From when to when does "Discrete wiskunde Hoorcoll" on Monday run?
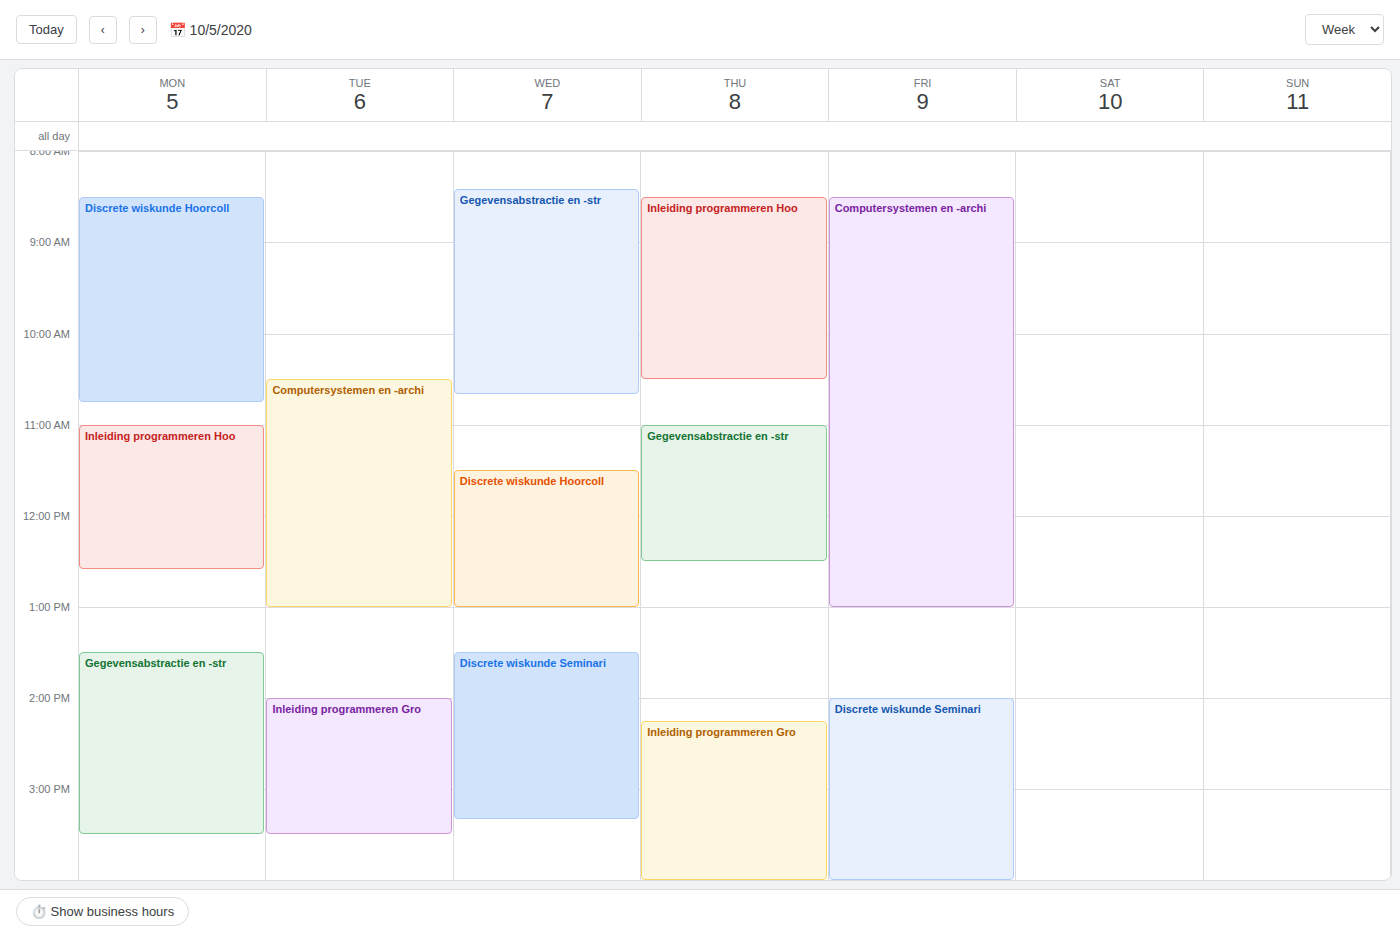
08:30 to 10:45